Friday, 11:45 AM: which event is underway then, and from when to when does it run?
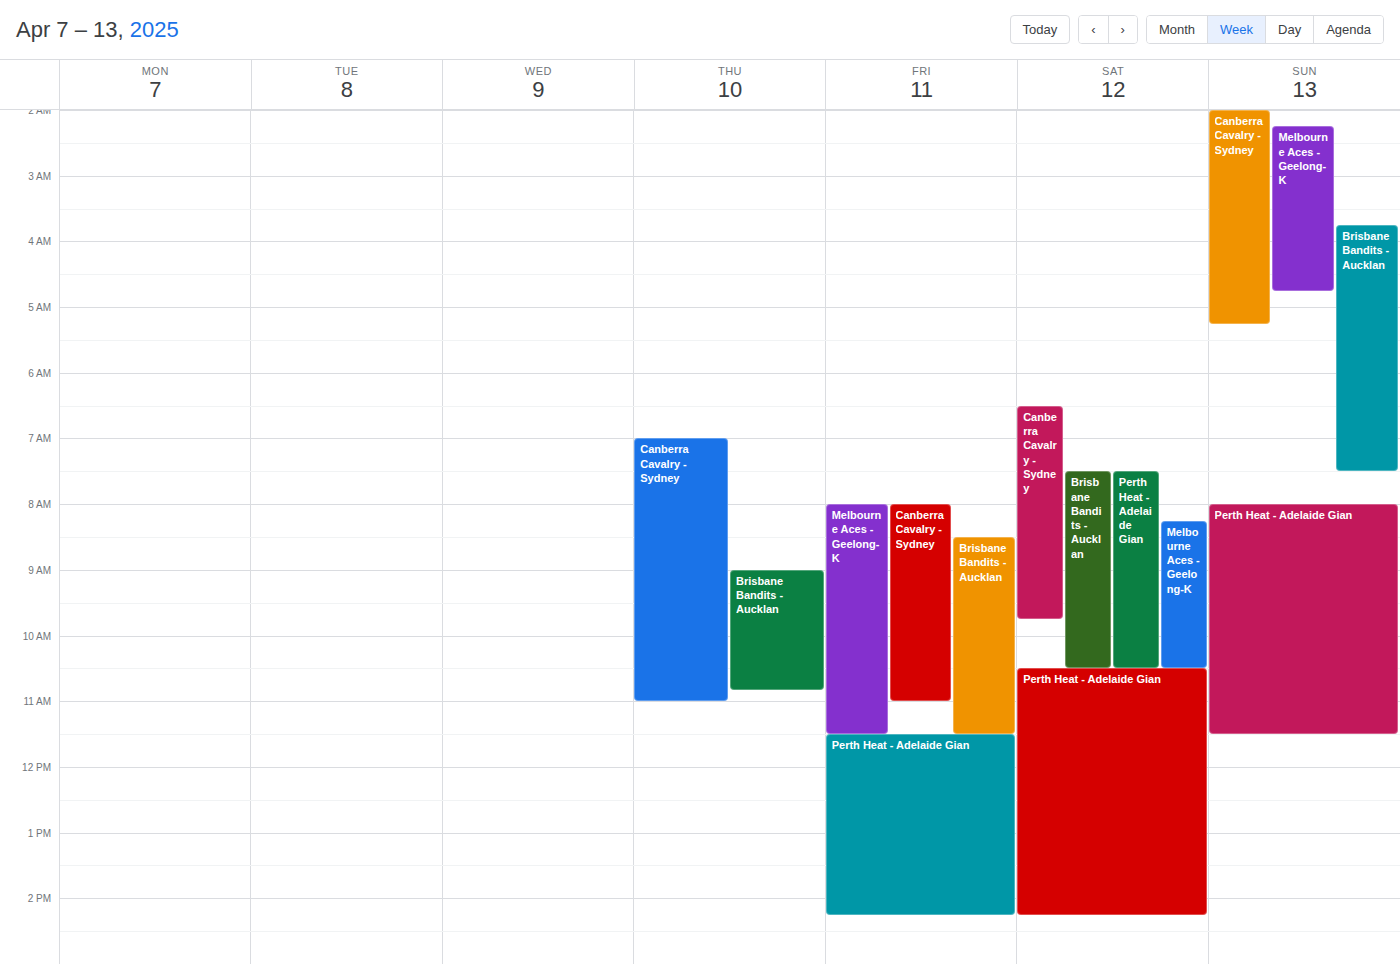
"Perth Heat - Adelaide Gian", 11:30 AM to 2:15 PM